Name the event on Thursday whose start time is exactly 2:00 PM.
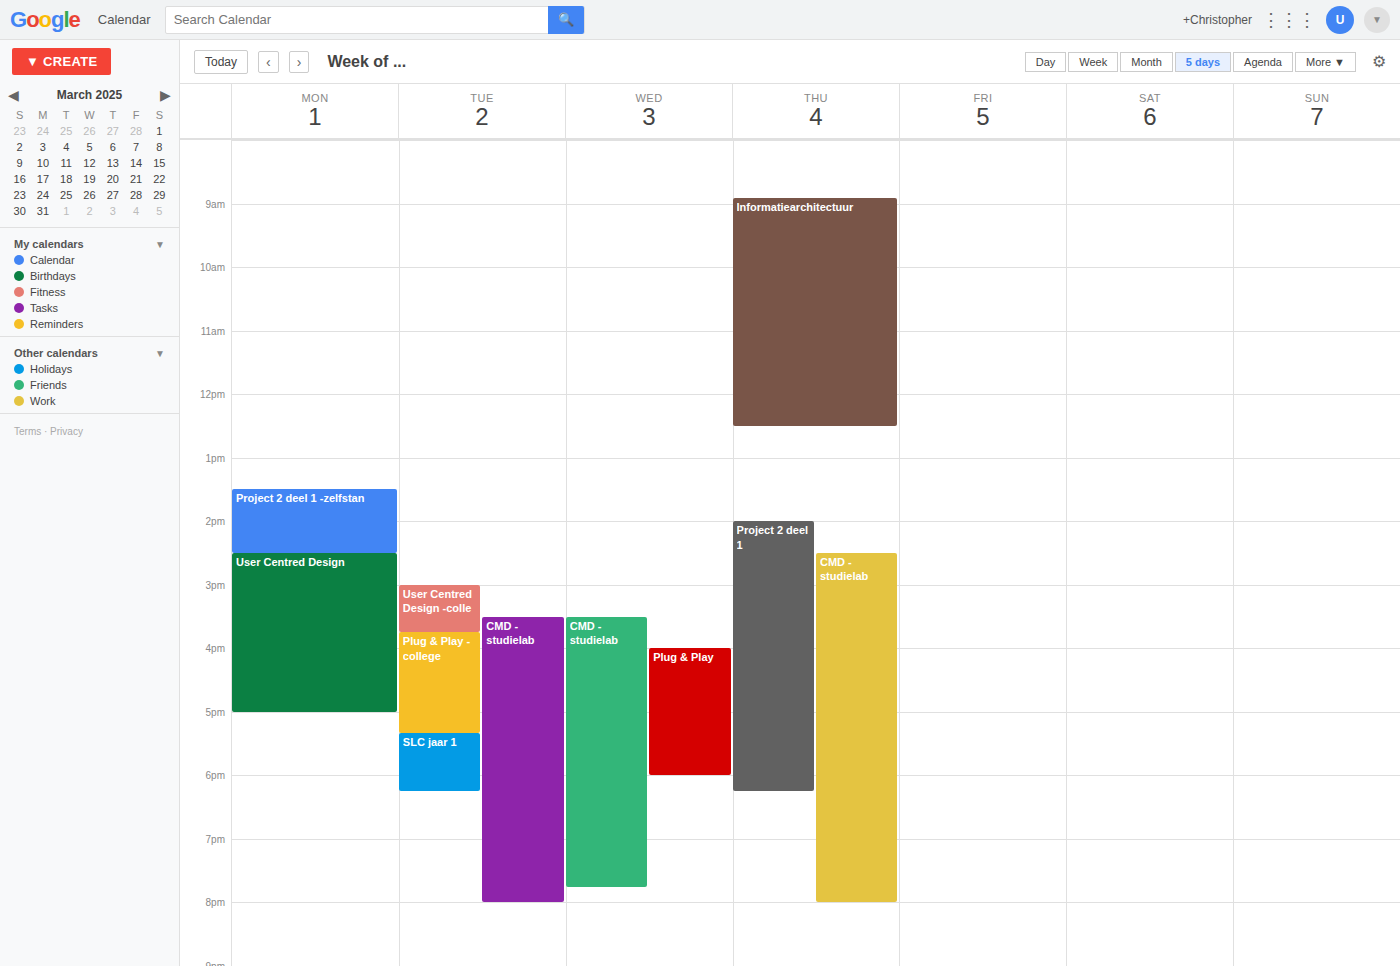
"Project 2 deel 1"